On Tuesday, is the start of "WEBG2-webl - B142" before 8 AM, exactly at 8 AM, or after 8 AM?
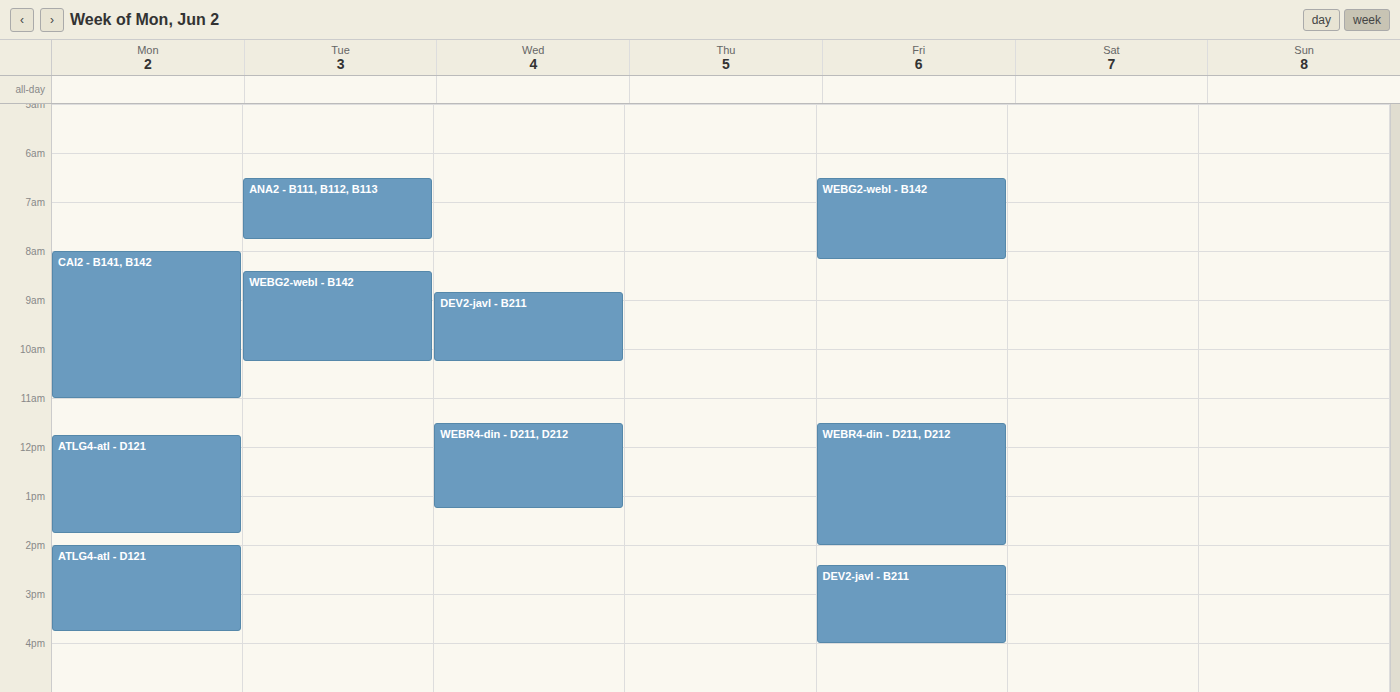
8:25 AM -- after 8 AM, 25 minutes below the 8 AM line.